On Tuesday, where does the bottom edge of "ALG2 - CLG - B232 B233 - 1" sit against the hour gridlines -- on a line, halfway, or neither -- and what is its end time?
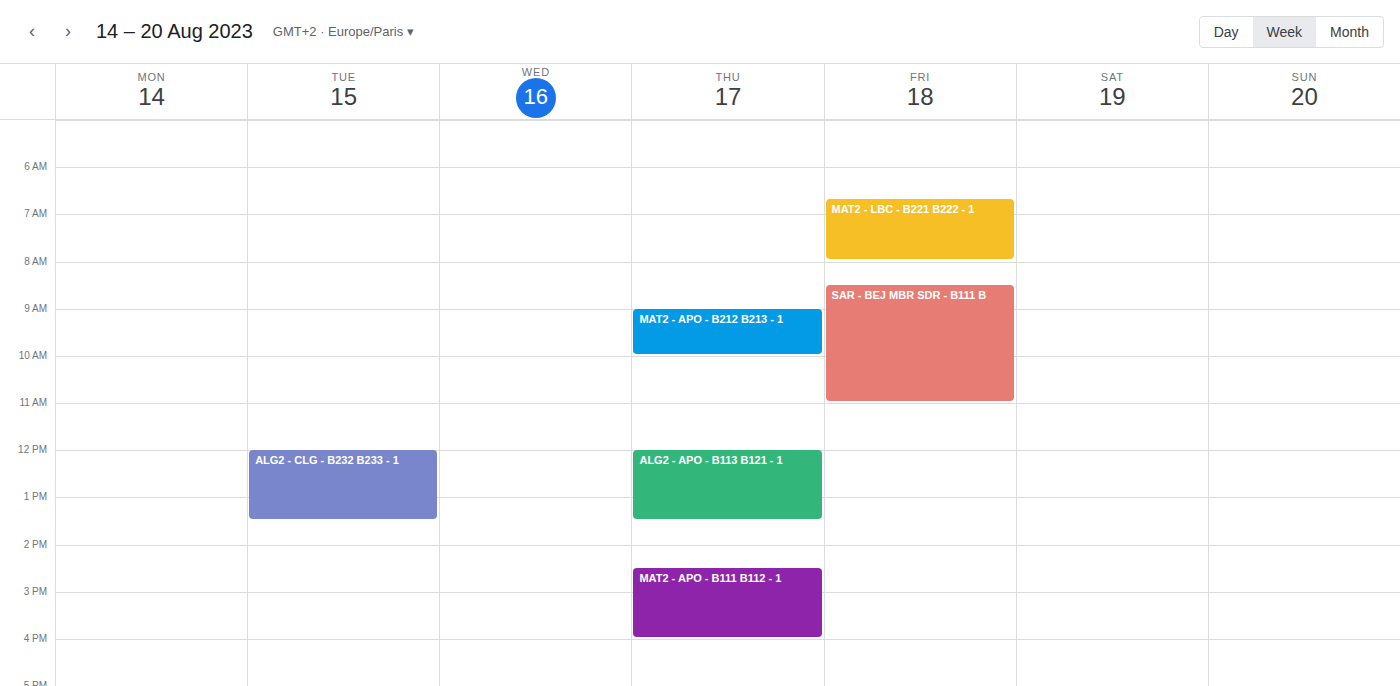
1:30 PM -- halfway between the 1 PM and 2 PM lines.